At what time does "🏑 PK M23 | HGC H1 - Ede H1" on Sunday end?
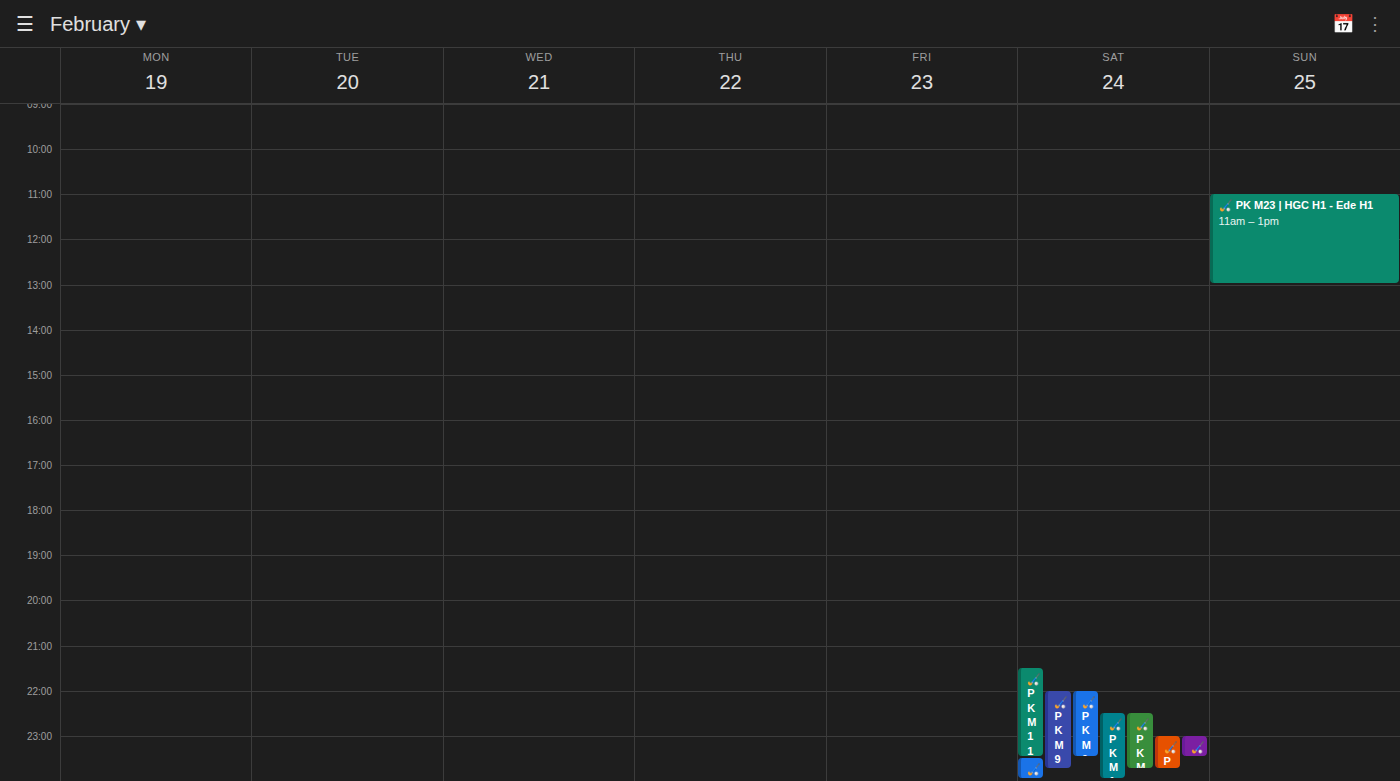
1:00 PM